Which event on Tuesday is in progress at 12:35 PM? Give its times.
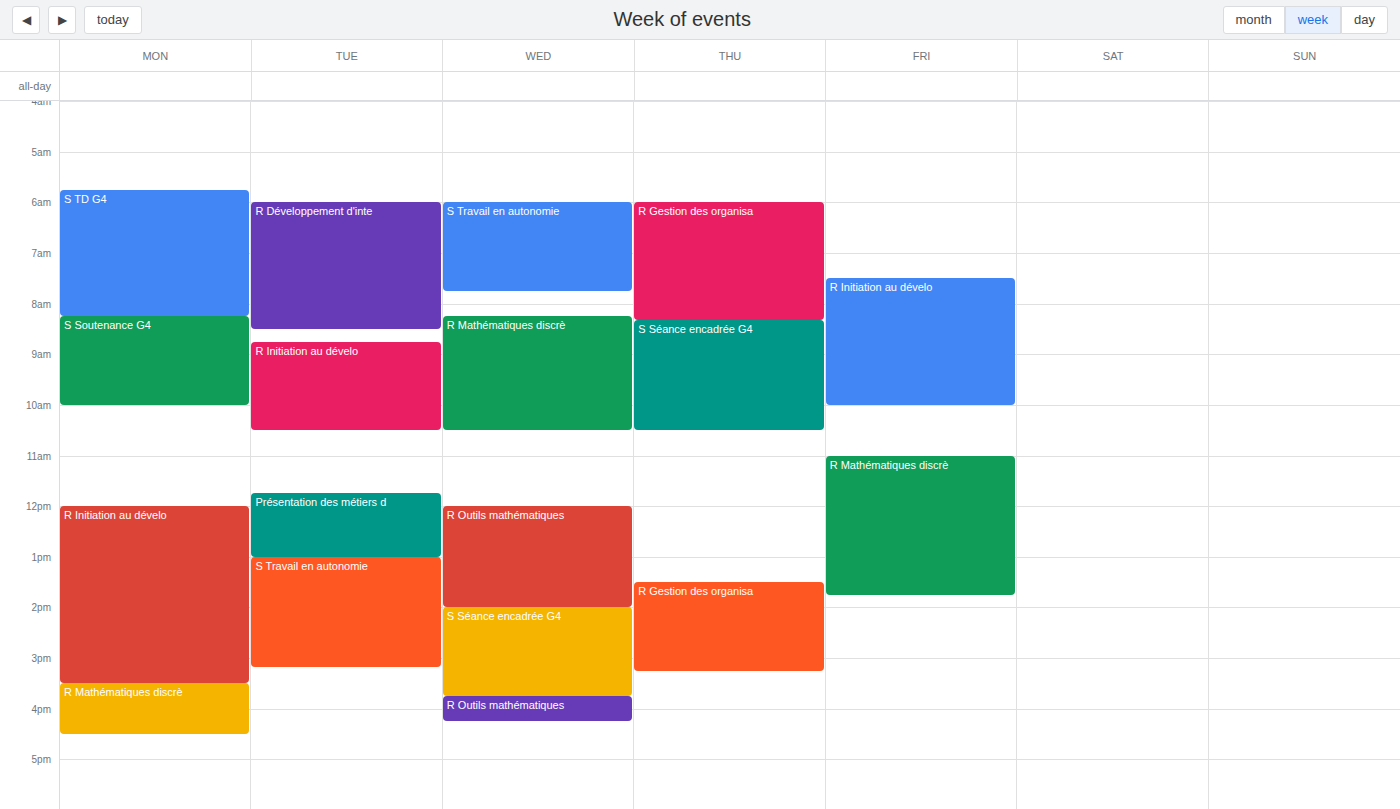
"Présentation des métiers d", 11:45 AM to 1:00 PM